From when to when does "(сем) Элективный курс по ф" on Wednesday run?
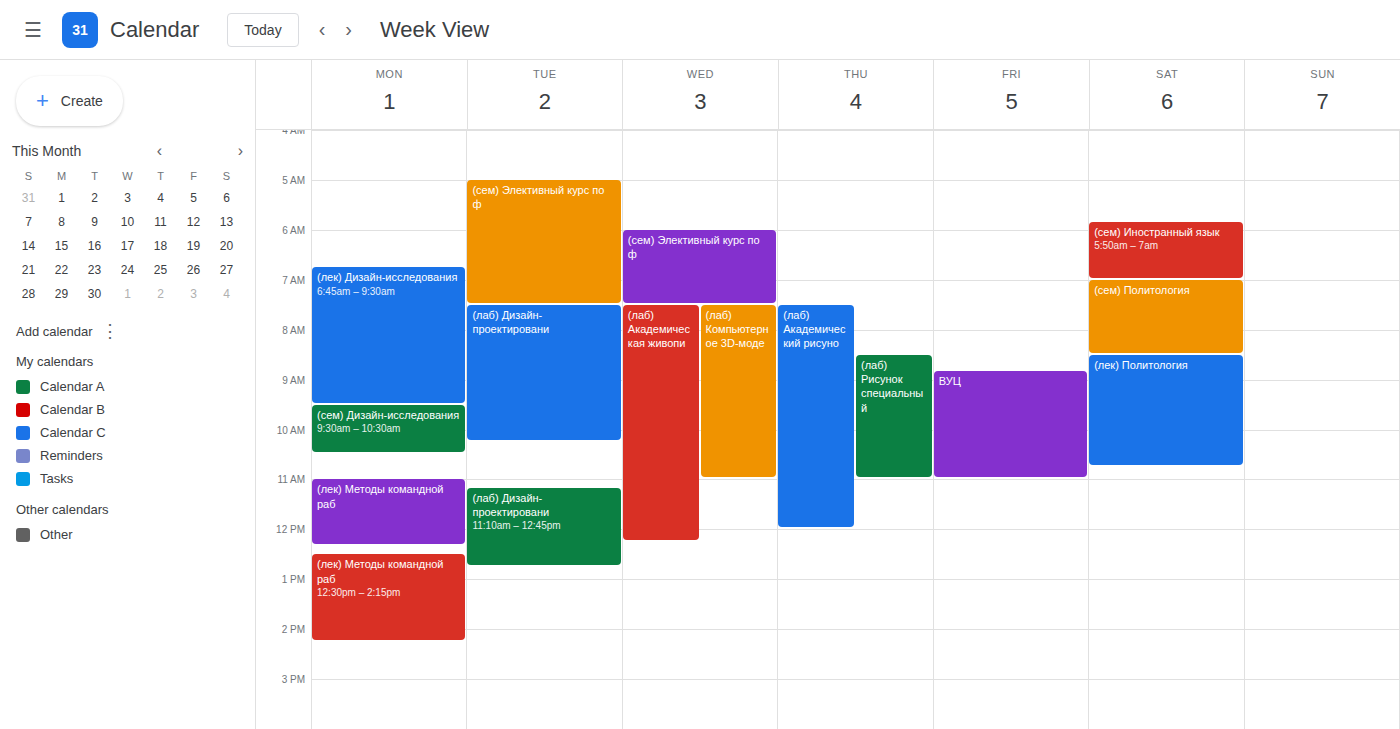
6:00 AM to 7:30 AM